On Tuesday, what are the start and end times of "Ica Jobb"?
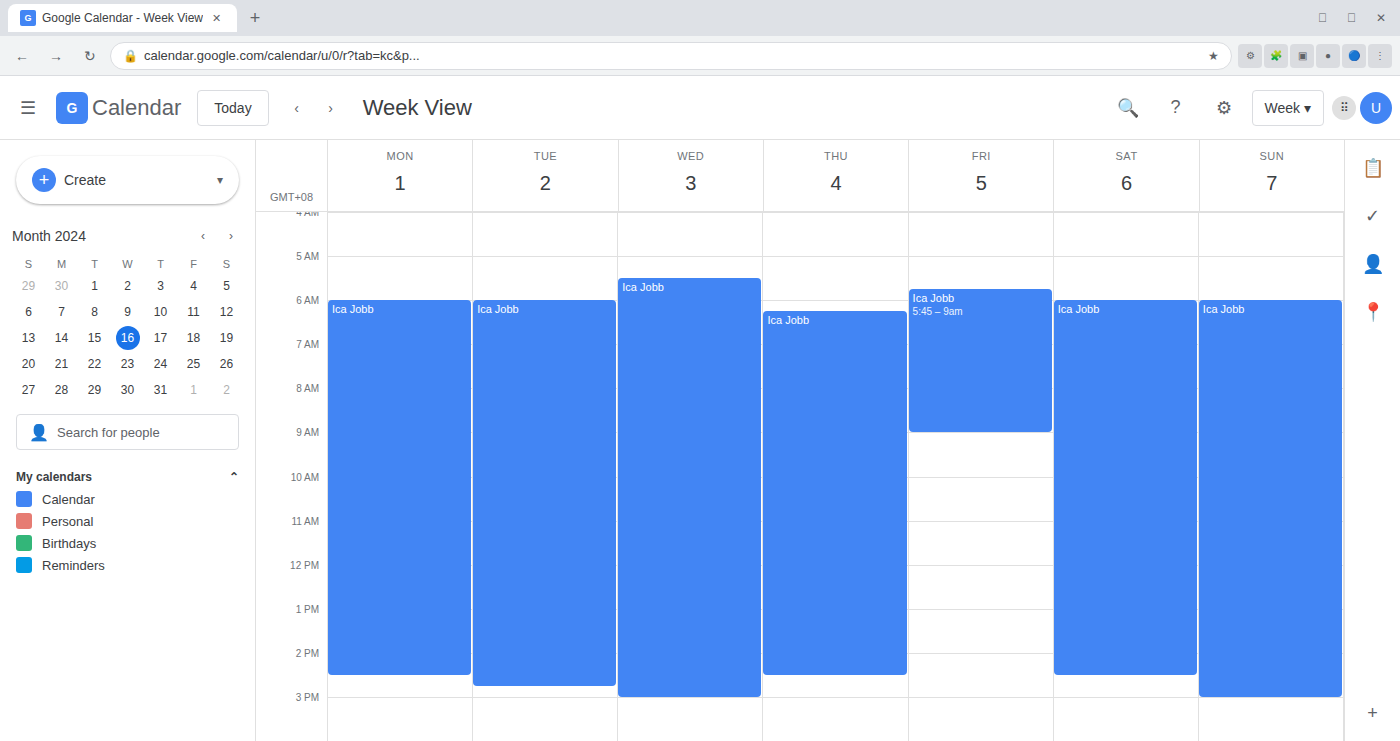
6:00 AM to 2:45 PM